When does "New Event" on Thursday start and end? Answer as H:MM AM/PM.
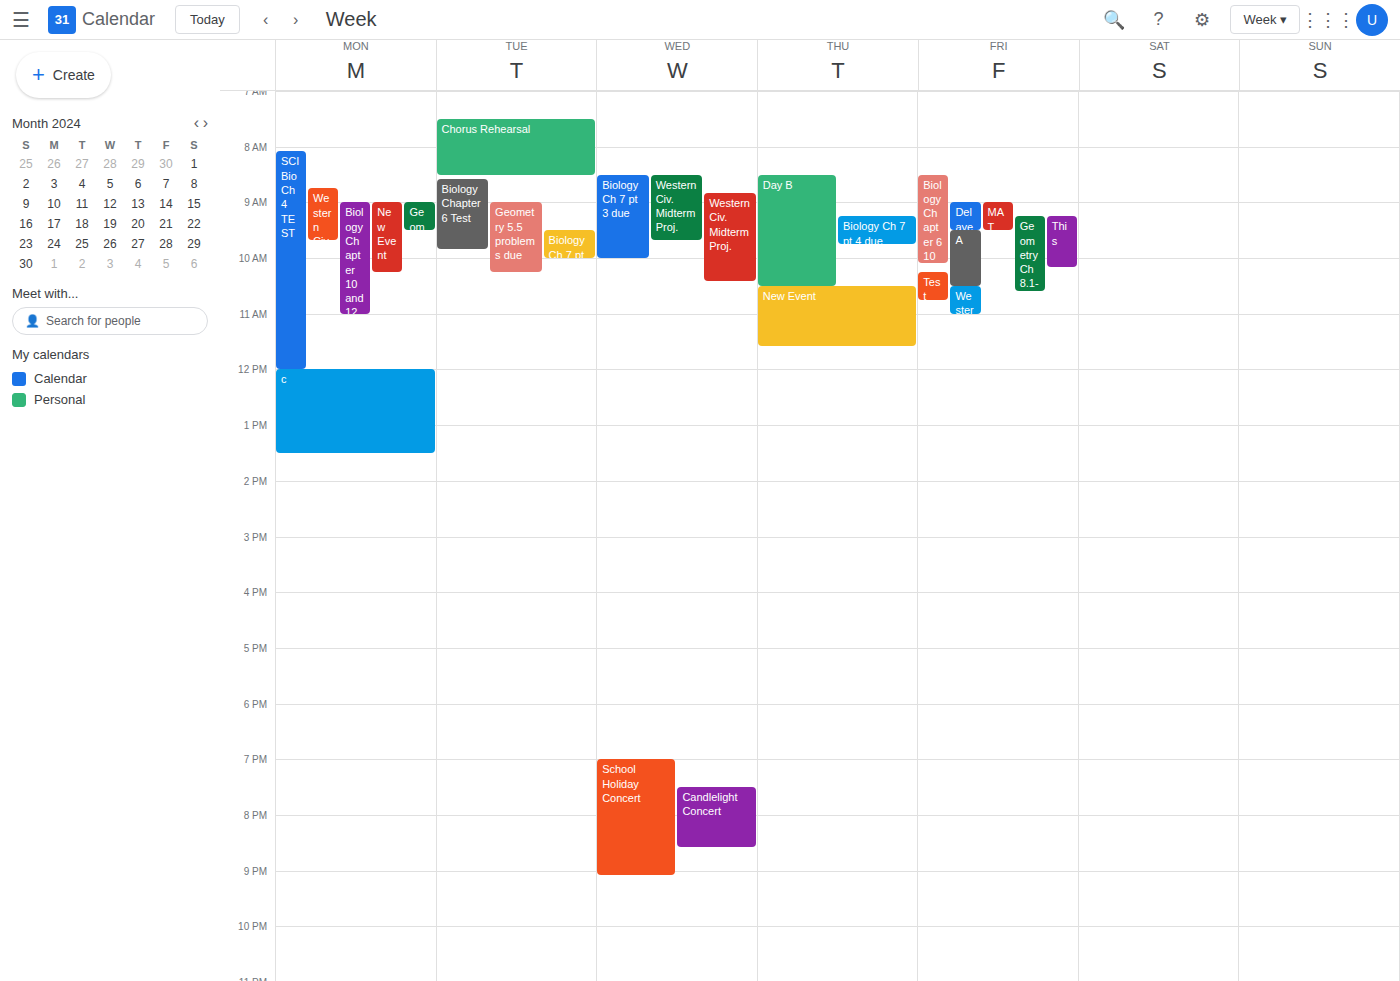
10:30 AM to 11:35 AM